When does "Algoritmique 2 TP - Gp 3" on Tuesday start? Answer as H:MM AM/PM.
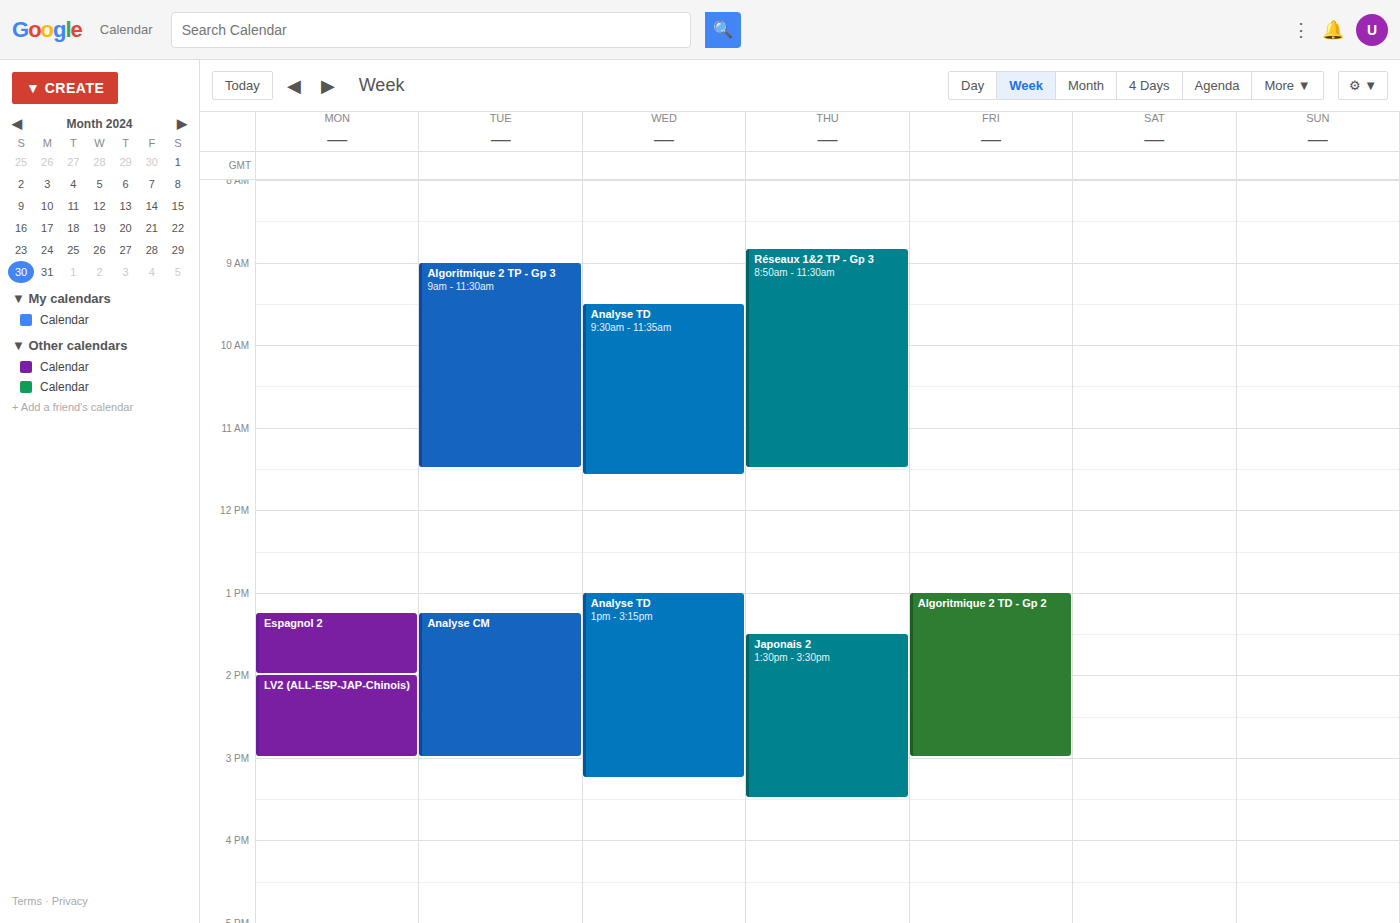
9:00 AM